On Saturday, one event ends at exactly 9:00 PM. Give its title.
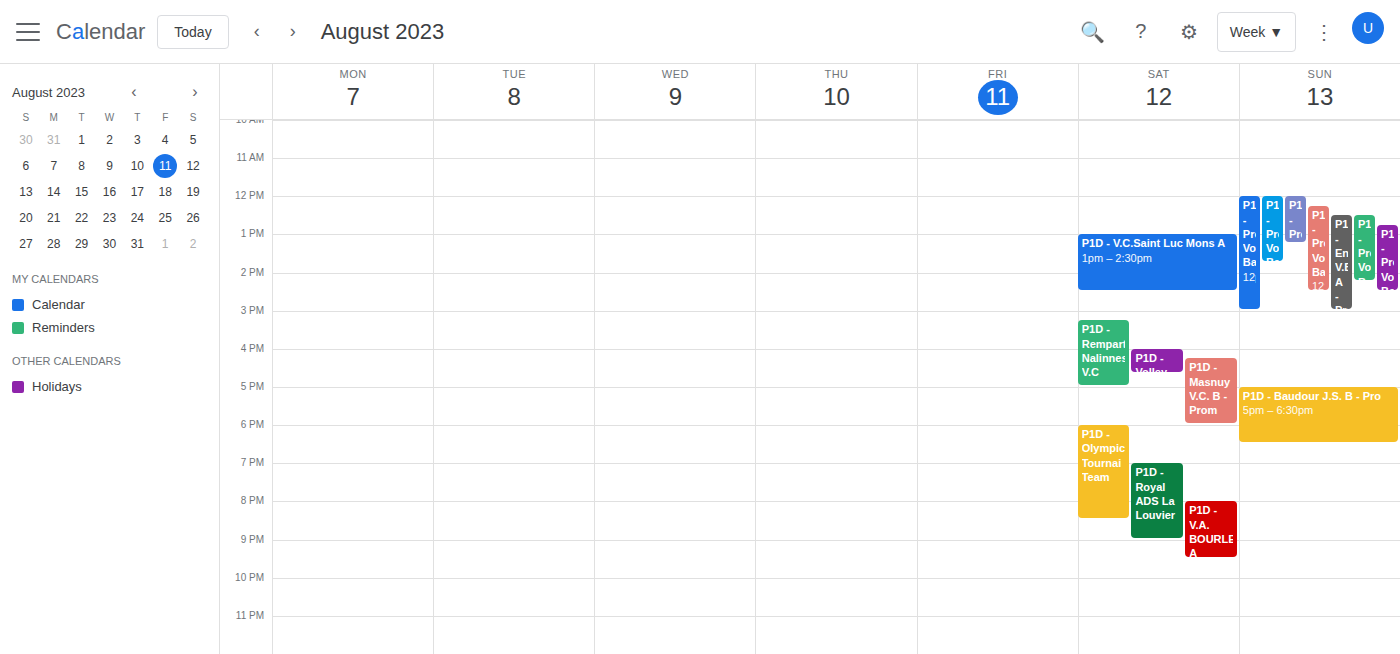
"P1D - Royal ADS La Louvier"